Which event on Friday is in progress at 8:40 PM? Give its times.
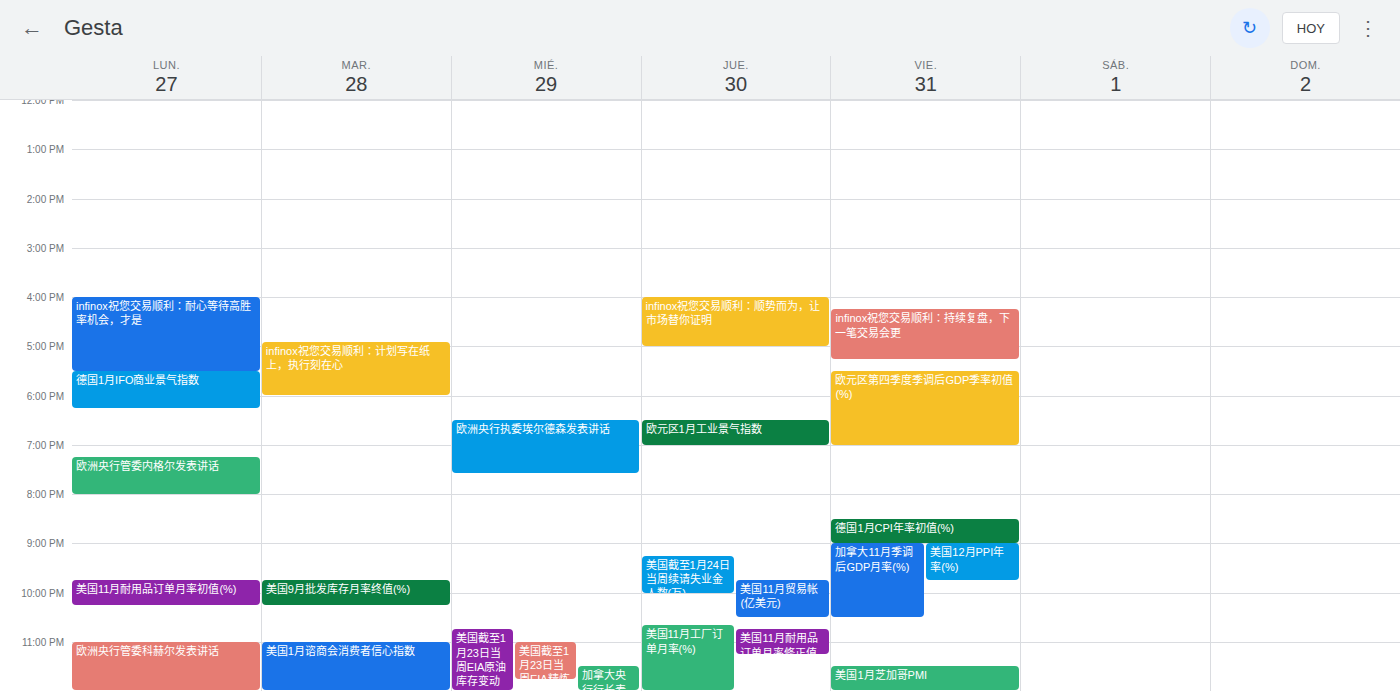
"德国1月CPI年率初值(%)", 8:30 PM to 9:00 PM